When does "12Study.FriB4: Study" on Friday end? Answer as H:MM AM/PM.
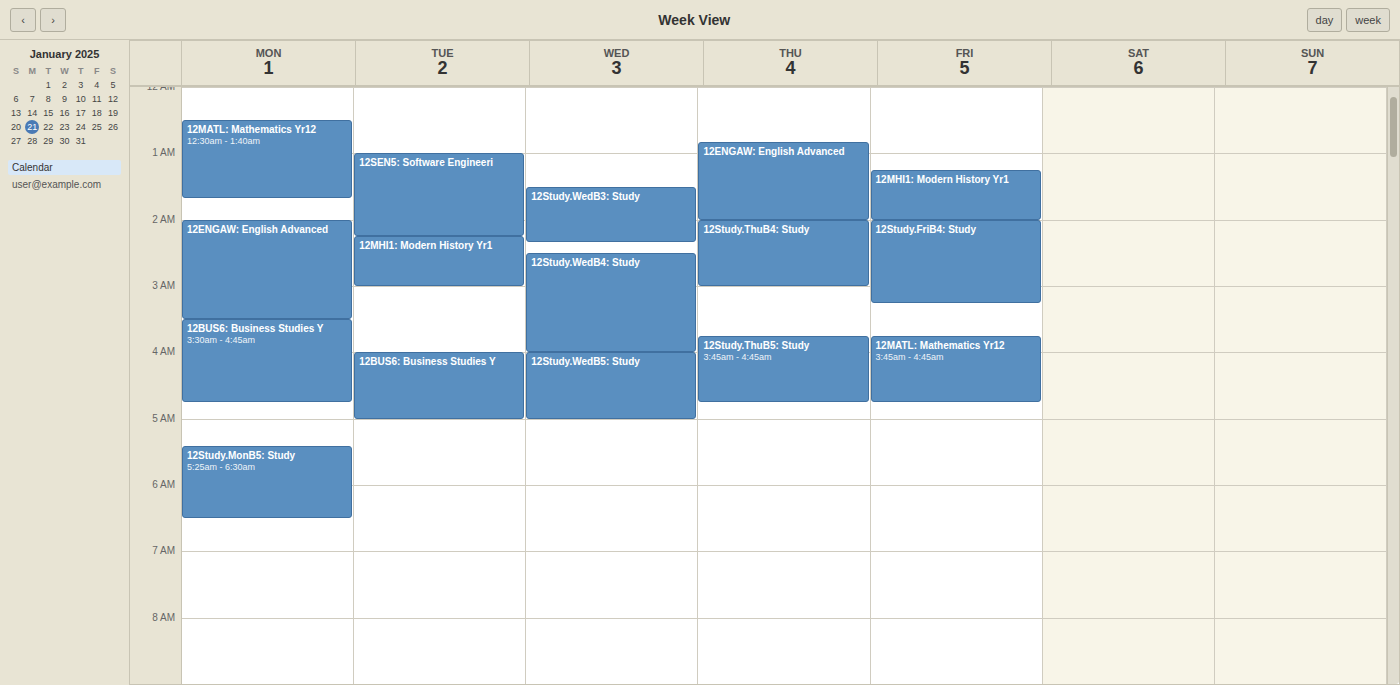
3:15 AM